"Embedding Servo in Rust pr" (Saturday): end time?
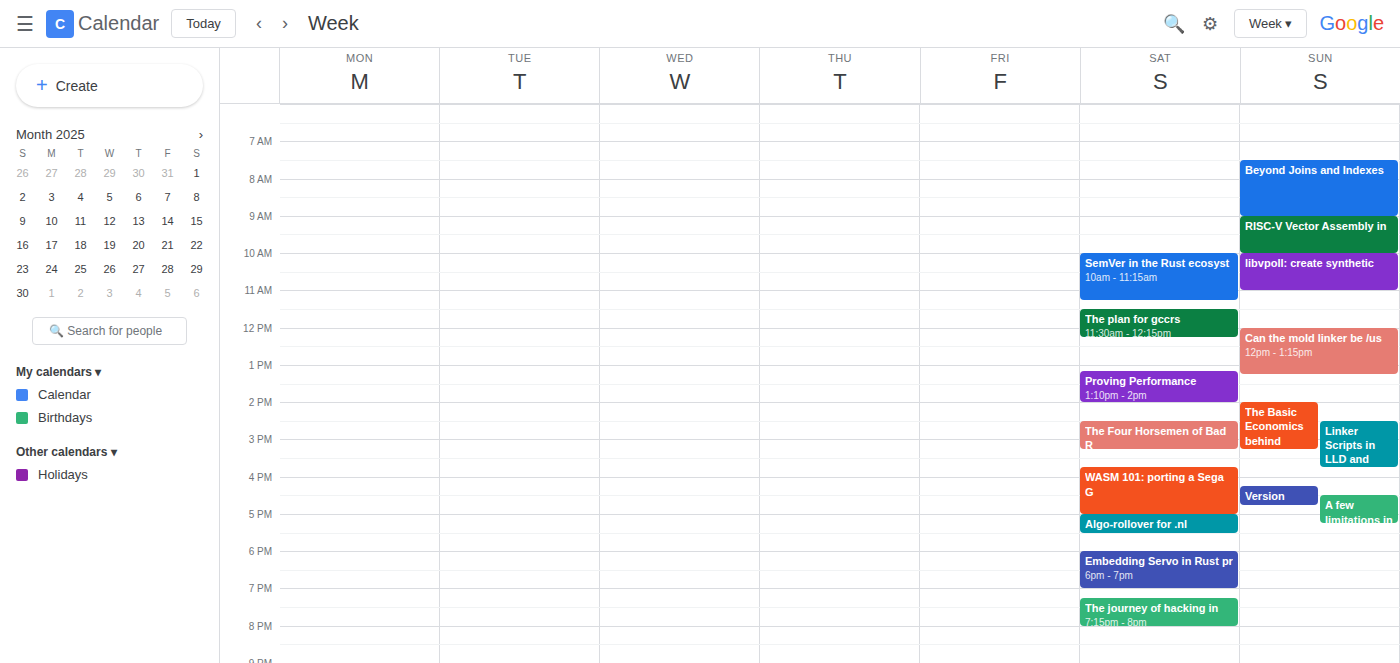
7:00 PM